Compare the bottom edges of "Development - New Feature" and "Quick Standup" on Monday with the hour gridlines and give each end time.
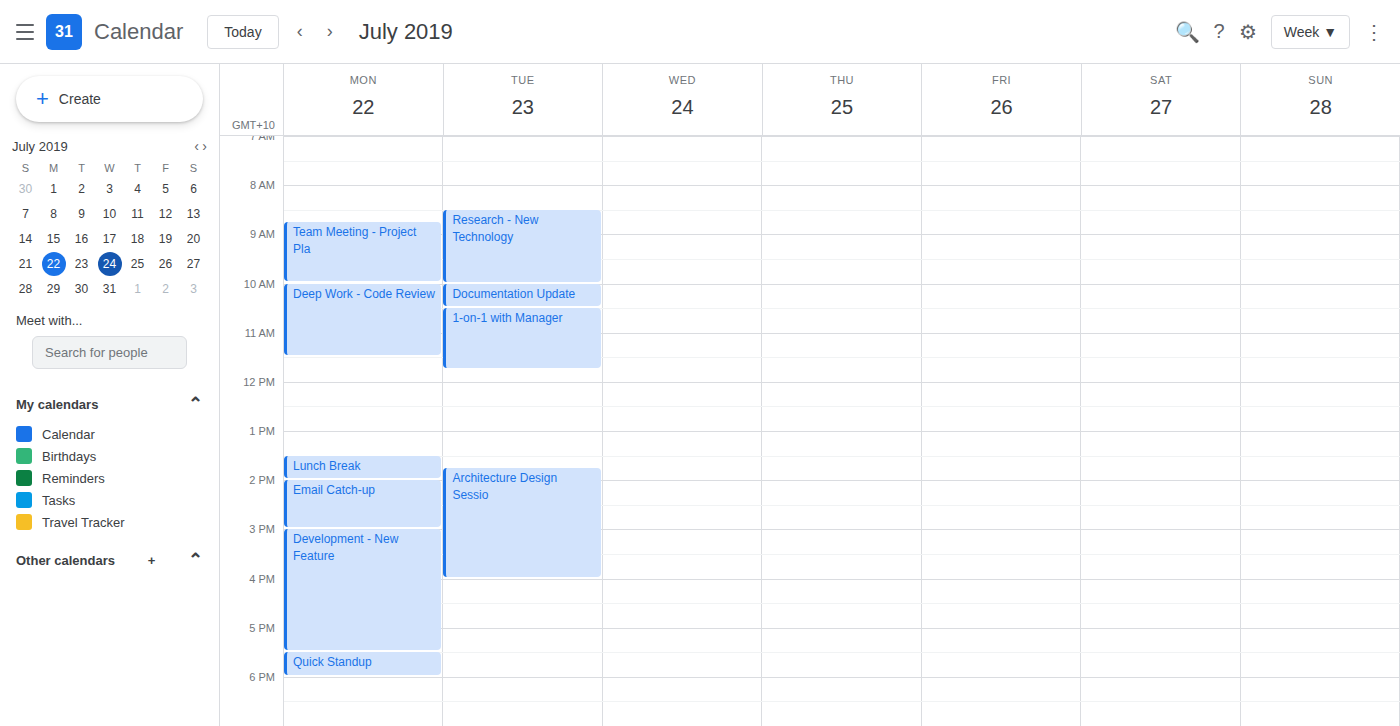
"Development - New Feature": 5:30 PM, halfway between the 5 PM and 6 PM lines. "Quick Standup": 6:00 PM, exactly on the 6 PM line.